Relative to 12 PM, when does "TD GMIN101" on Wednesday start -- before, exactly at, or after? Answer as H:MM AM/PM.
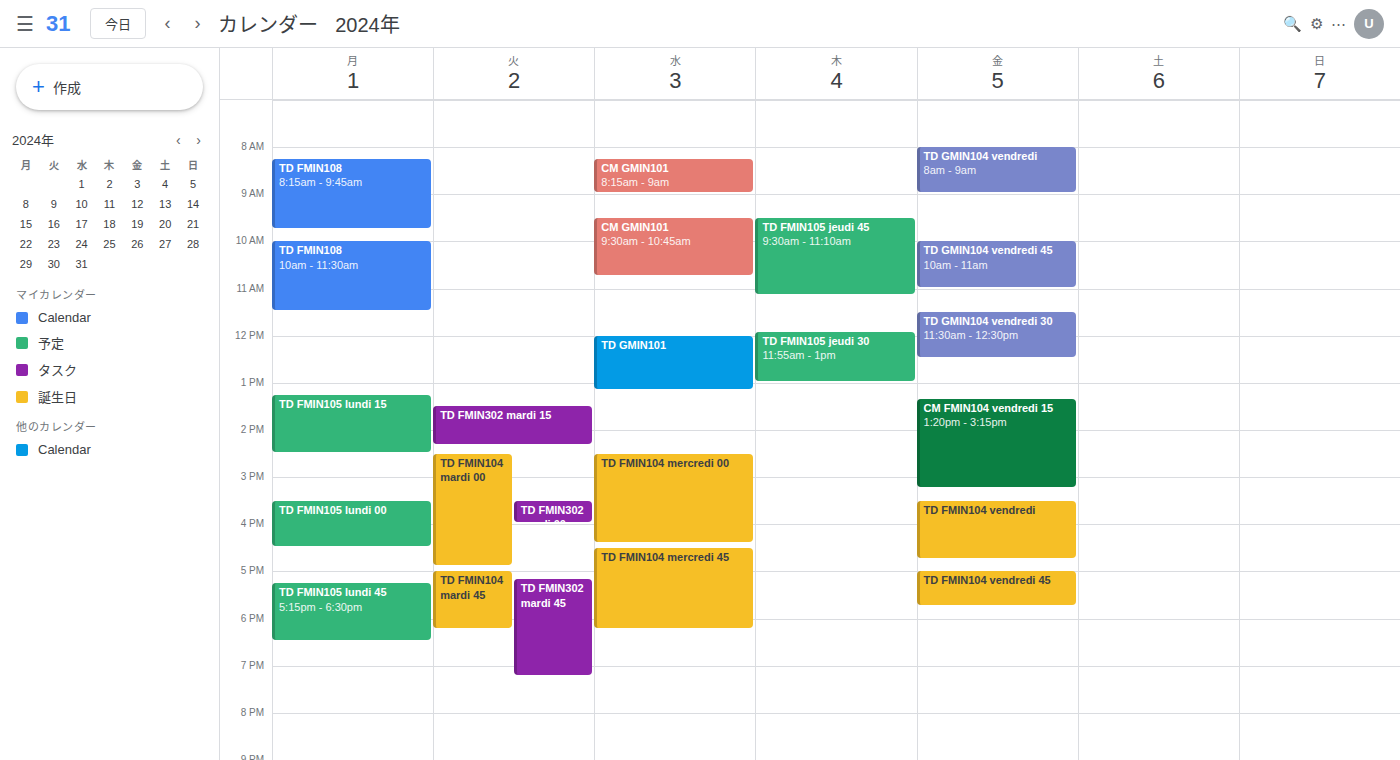
12:00 PM -- exactly at 12 PM, on the 12 PM line.